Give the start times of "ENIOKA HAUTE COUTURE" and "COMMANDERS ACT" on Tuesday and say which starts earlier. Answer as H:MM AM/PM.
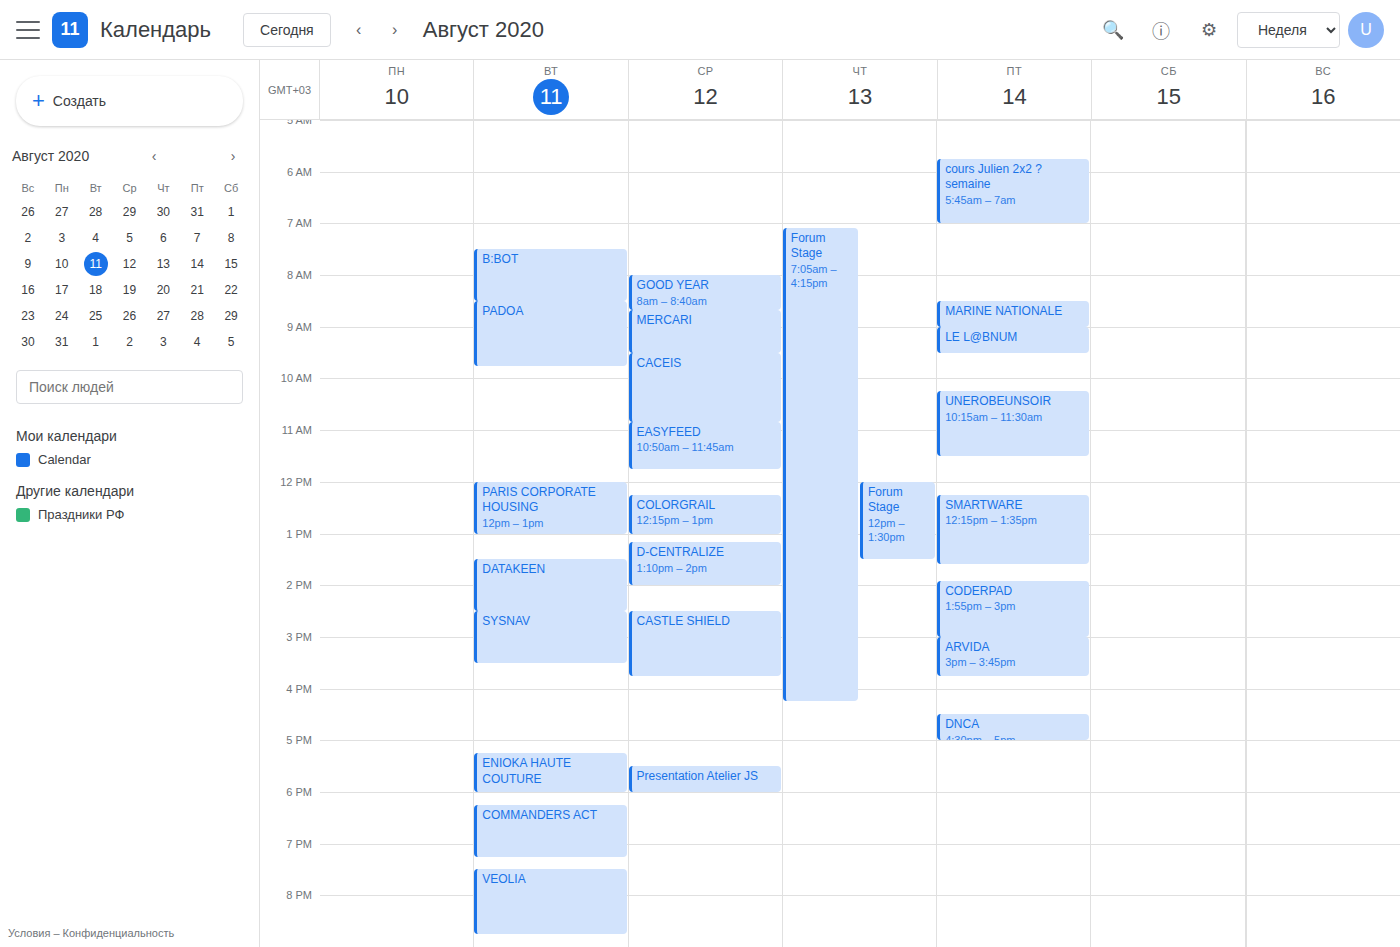
"ENIOKA HAUTE COUTURE" 5:15 PM; "COMMANDERS ACT" 6:15 PM.